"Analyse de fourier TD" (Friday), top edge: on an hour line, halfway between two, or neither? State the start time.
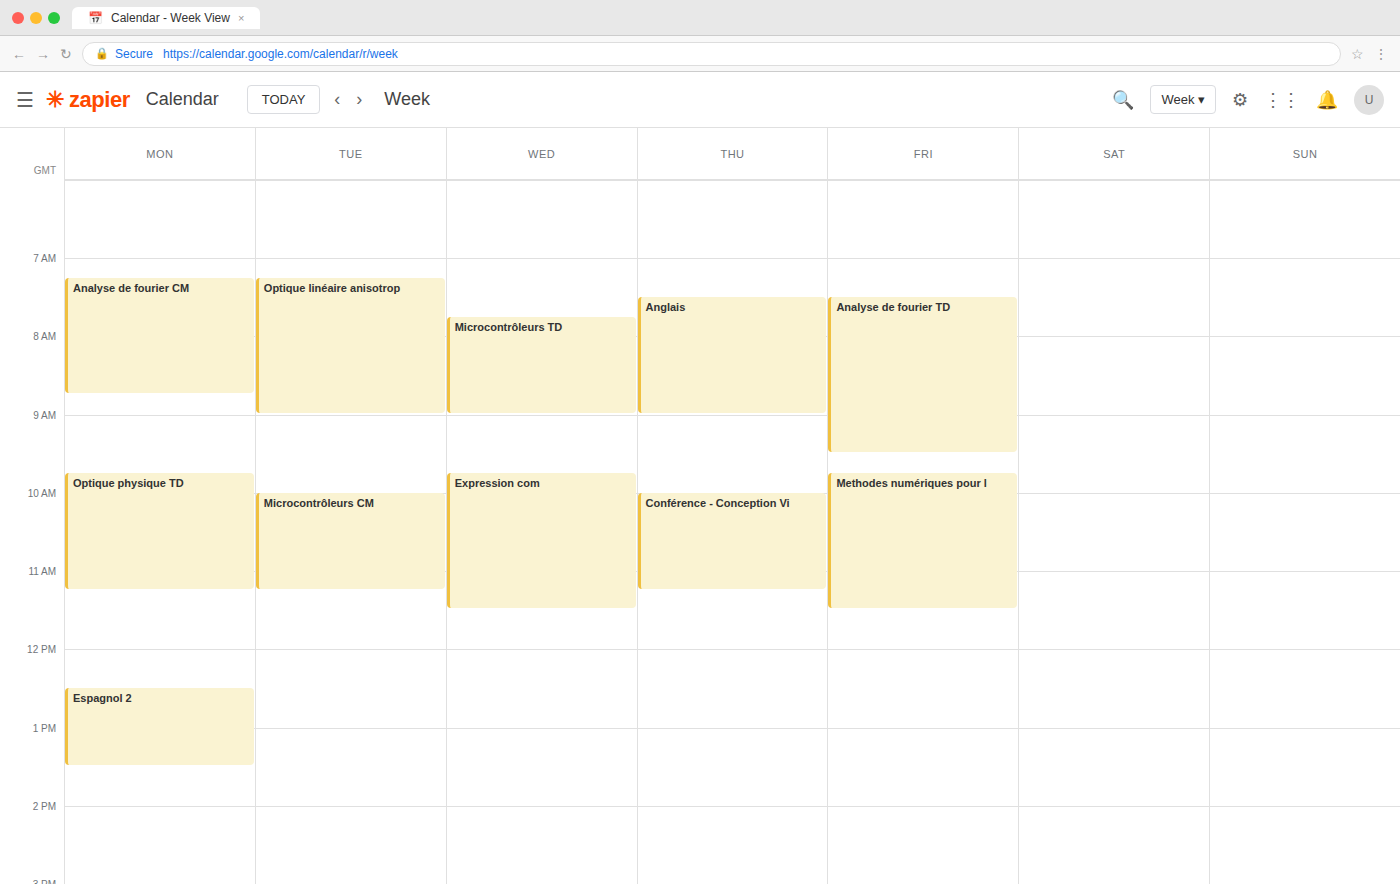
7:30 AM -- halfway between the 7 AM and 8 AM lines.